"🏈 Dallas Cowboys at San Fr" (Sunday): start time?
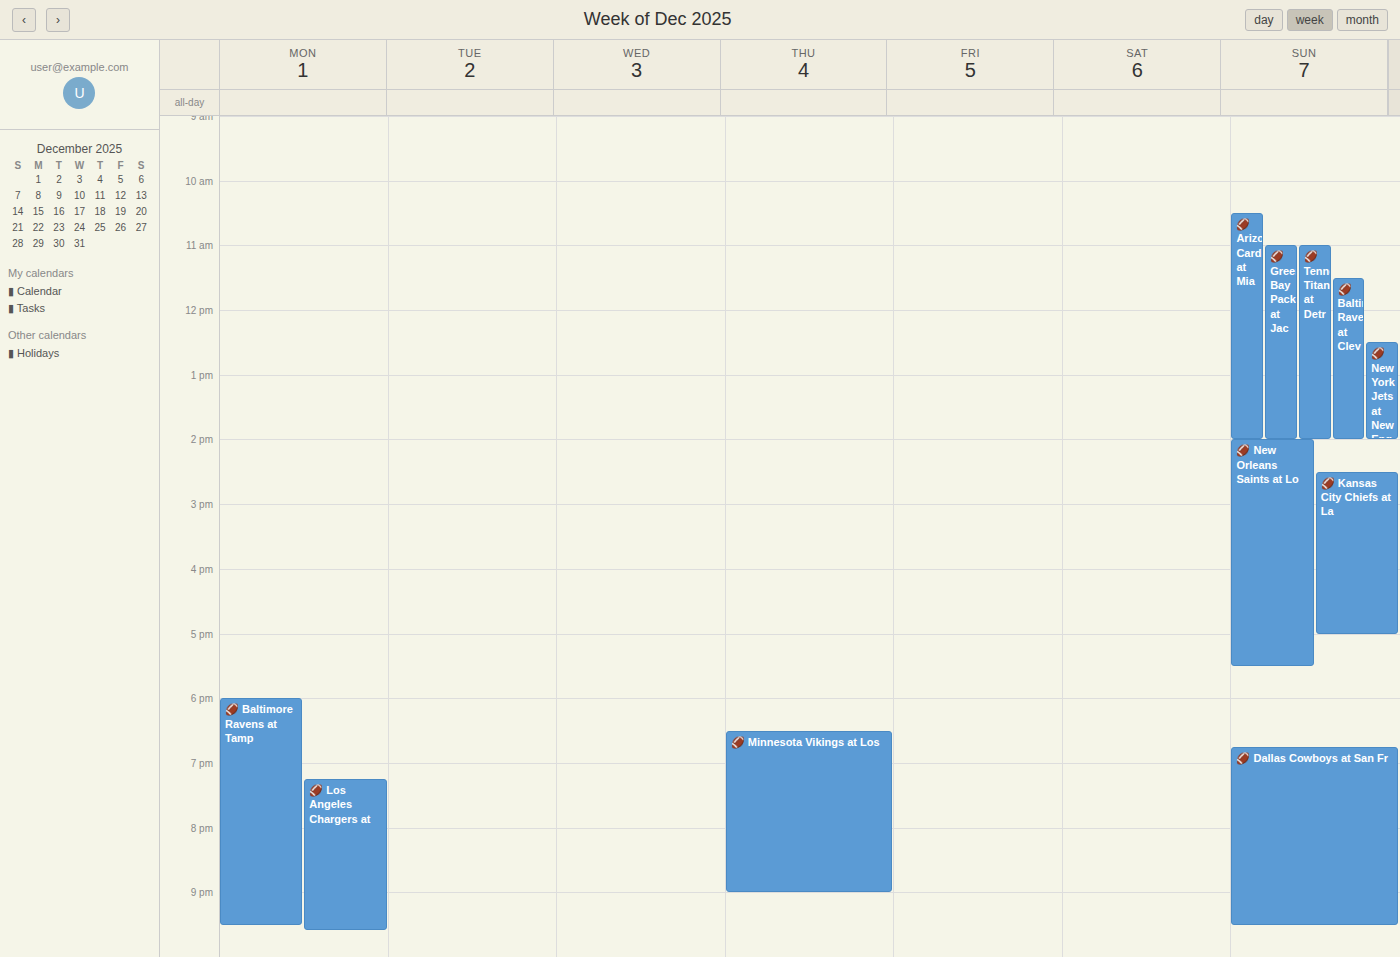
6:45 PM